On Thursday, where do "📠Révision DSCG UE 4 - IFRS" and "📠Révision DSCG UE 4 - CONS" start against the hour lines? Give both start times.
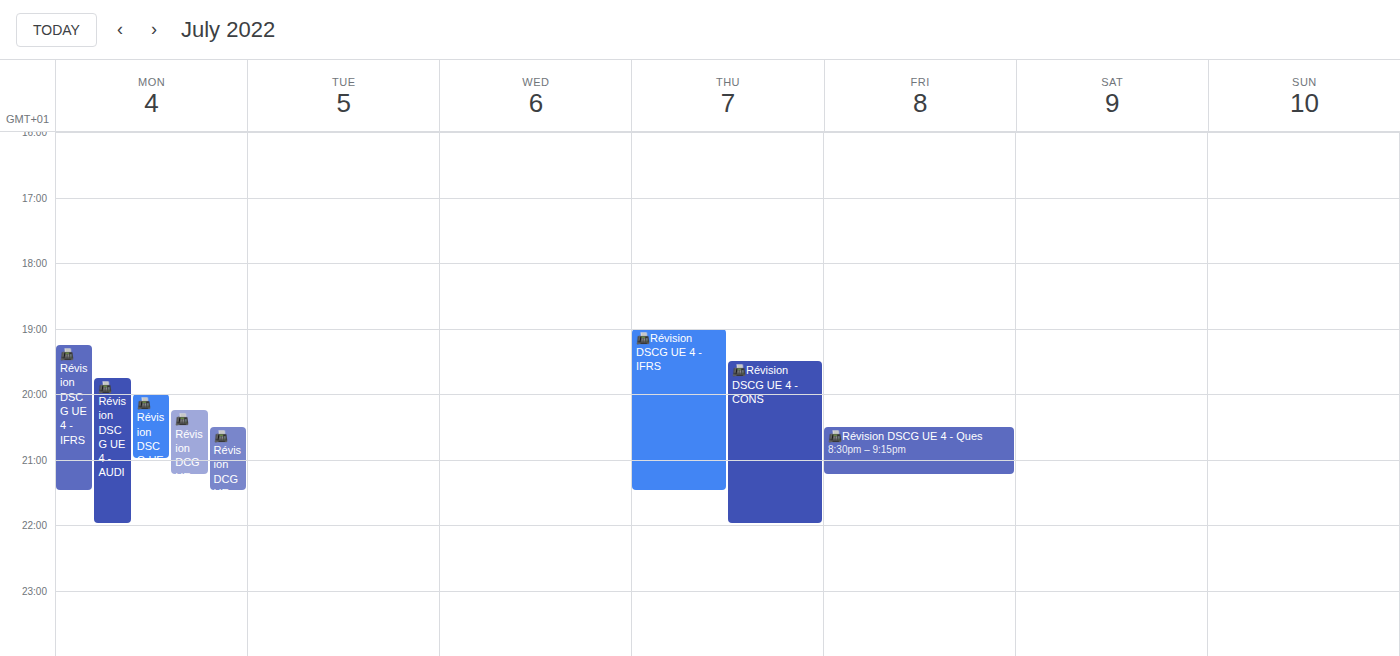
"📠Révision DSCG UE 4 - IFRS": 7:00 PM, exactly on the 7 PM line. "📠Révision DSCG UE 4 - CONS": 7:30 PM, halfway between the 7 PM and 8 PM lines.